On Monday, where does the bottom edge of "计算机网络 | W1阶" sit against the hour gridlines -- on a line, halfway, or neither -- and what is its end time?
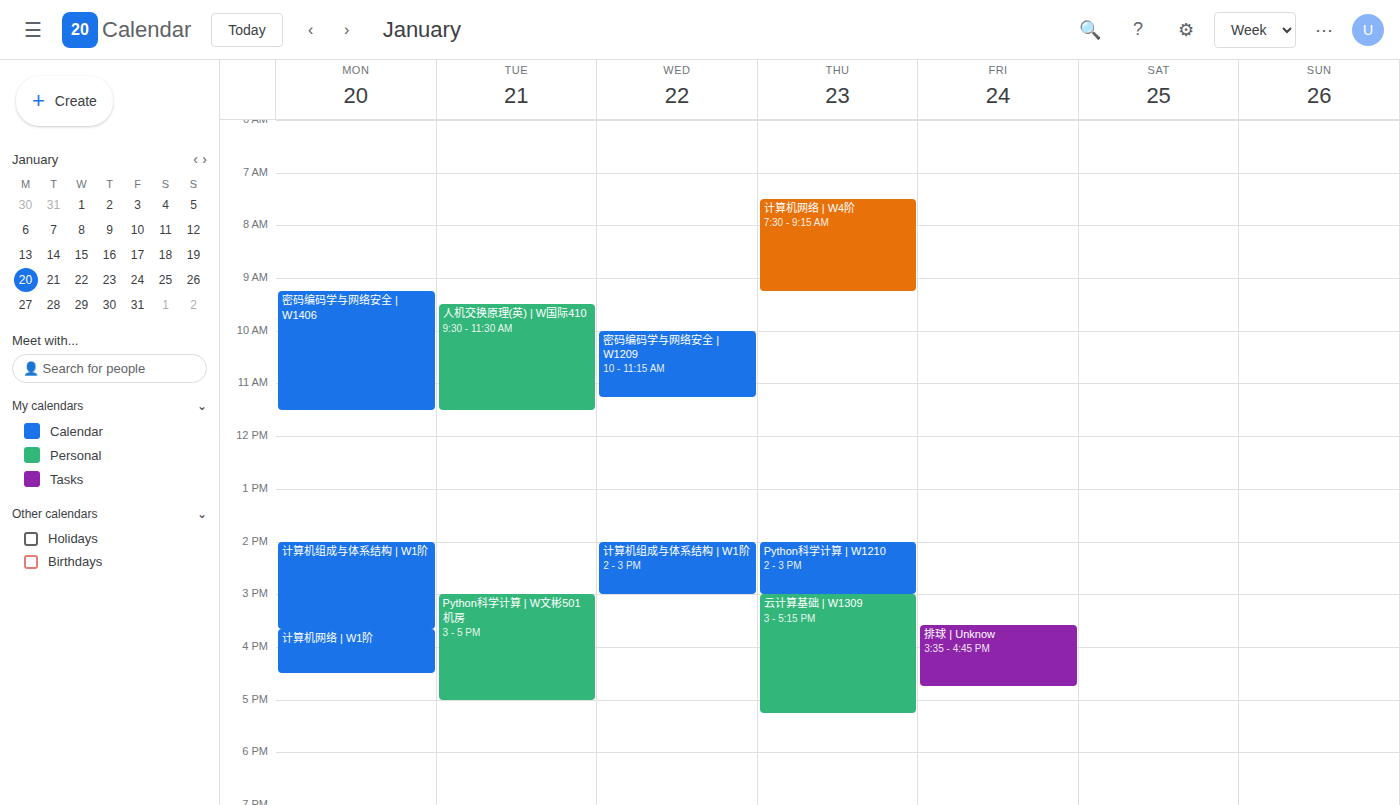
4:30 PM -- halfway between the 4 PM and 5 PM lines.